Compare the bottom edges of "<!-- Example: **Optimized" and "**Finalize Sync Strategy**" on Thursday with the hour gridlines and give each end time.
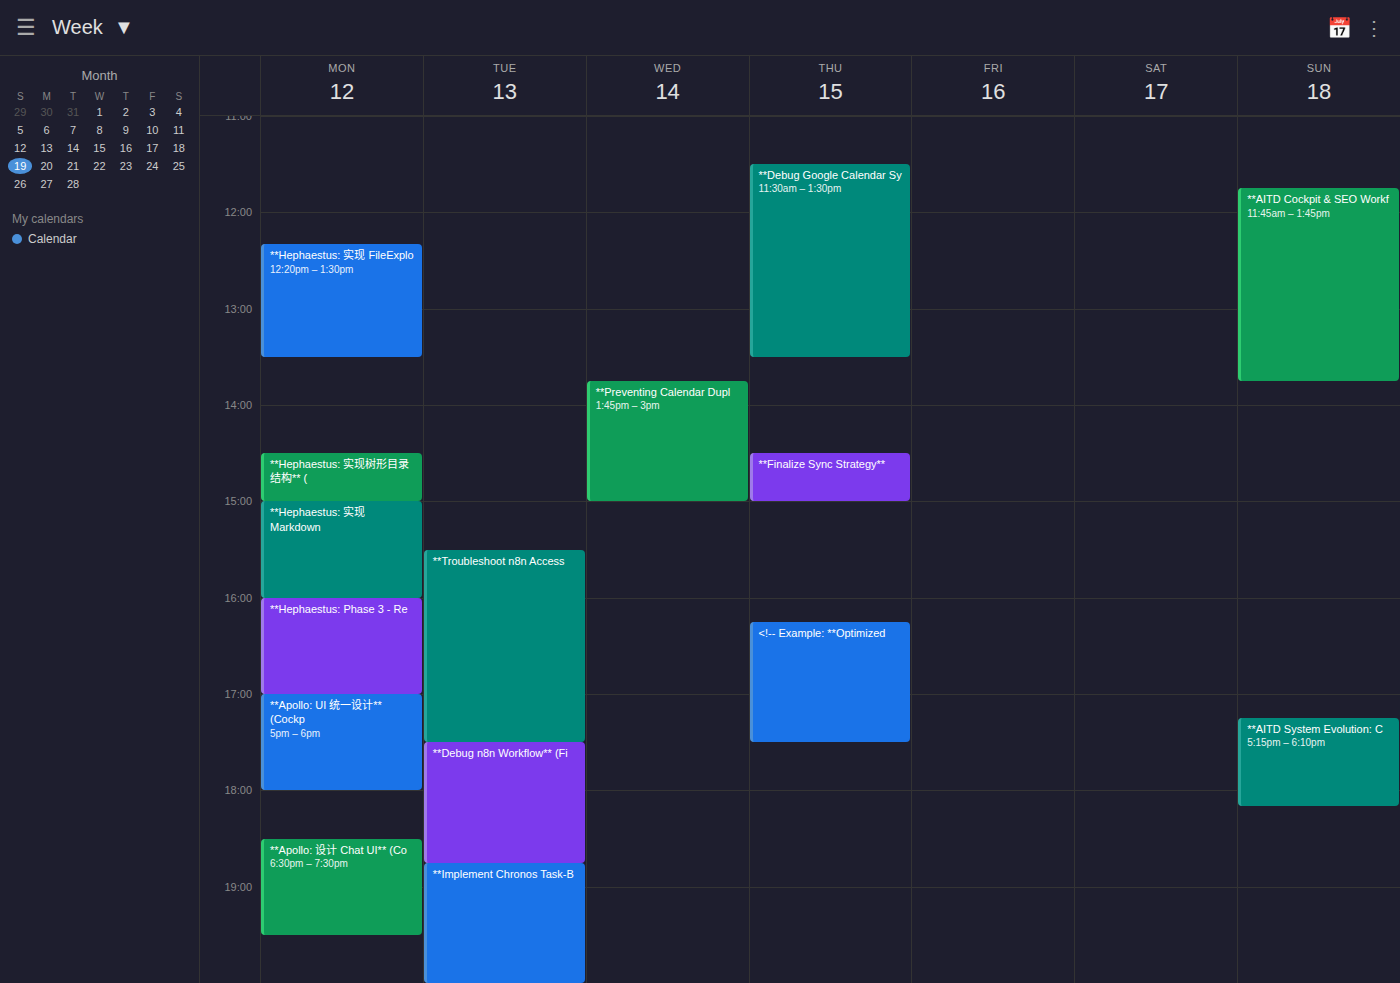
"<!-- Example: **Optimized": 5:30 PM, halfway between the 5 PM and 6 PM lines. "**Finalize Sync Strategy**": 3:00 PM, exactly on the 3 PM line.